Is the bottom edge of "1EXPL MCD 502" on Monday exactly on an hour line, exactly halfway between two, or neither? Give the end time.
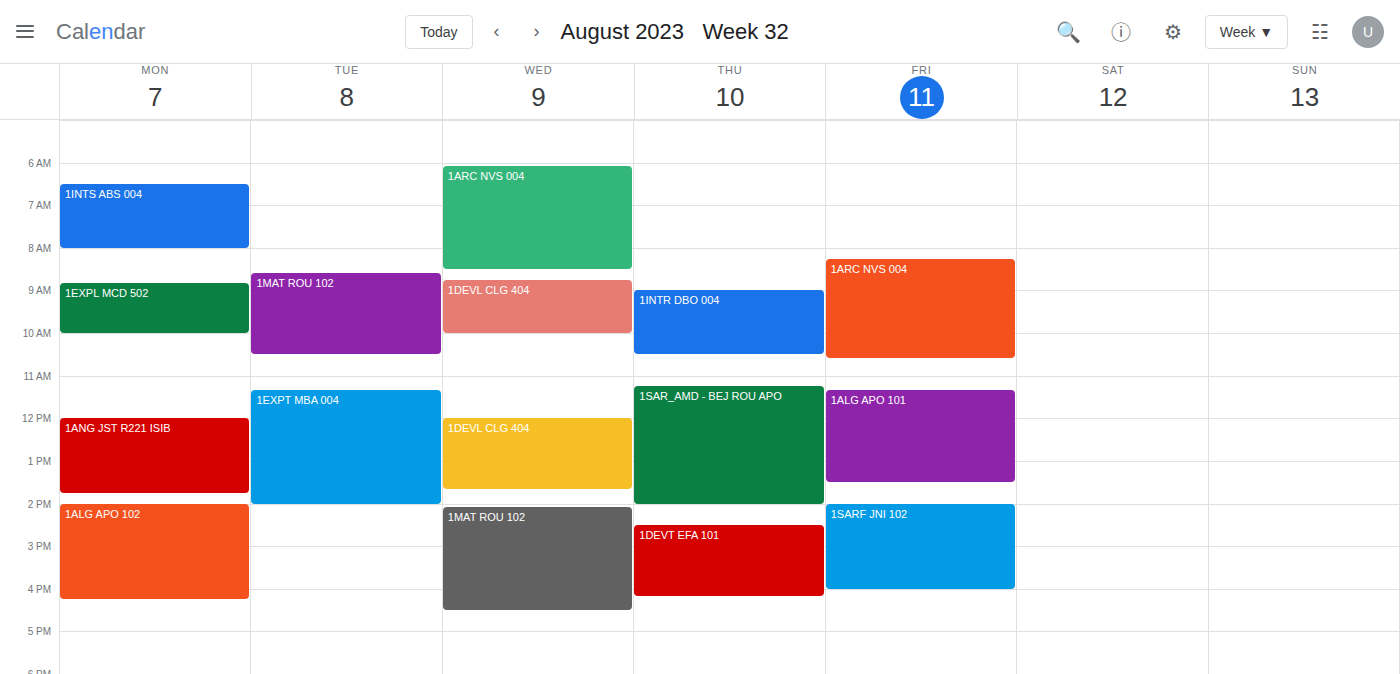
10:00 AM -- exactly on the 10 AM line.